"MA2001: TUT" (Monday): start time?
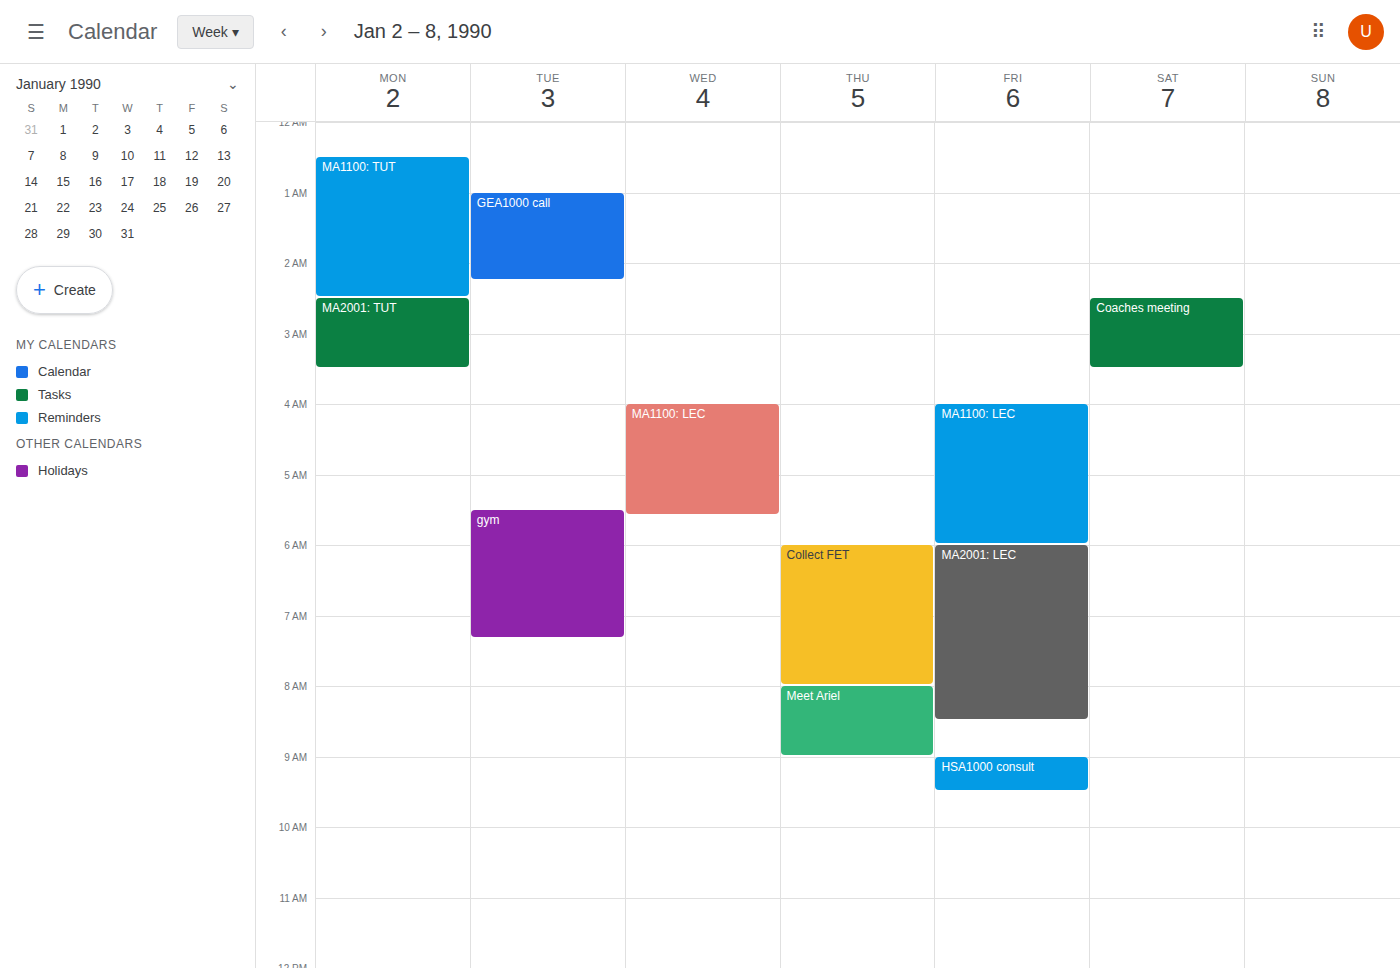
2:30 AM